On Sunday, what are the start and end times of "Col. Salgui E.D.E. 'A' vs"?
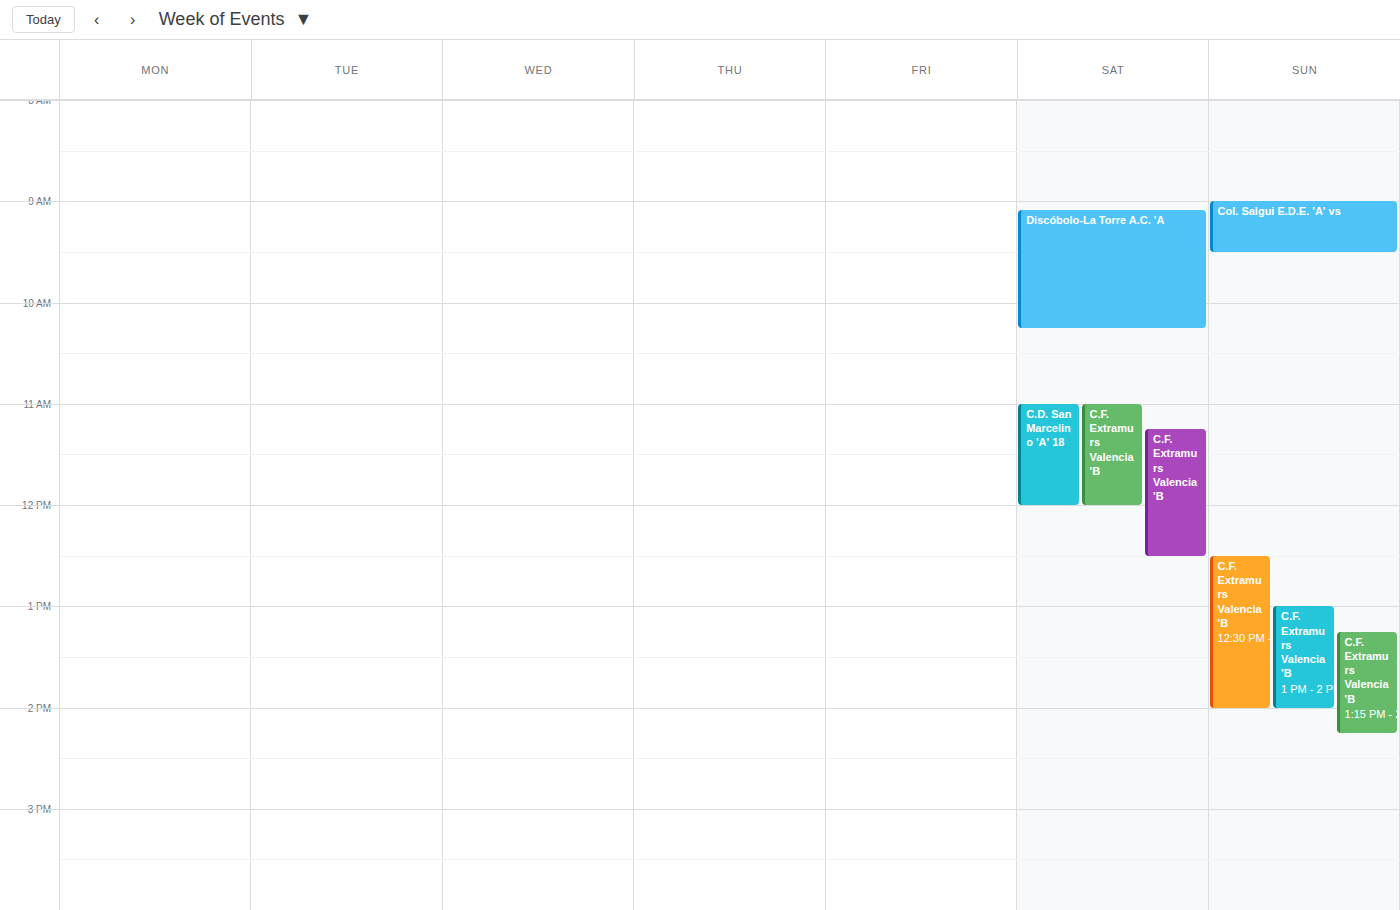
9:00 AM to 9:30 AM